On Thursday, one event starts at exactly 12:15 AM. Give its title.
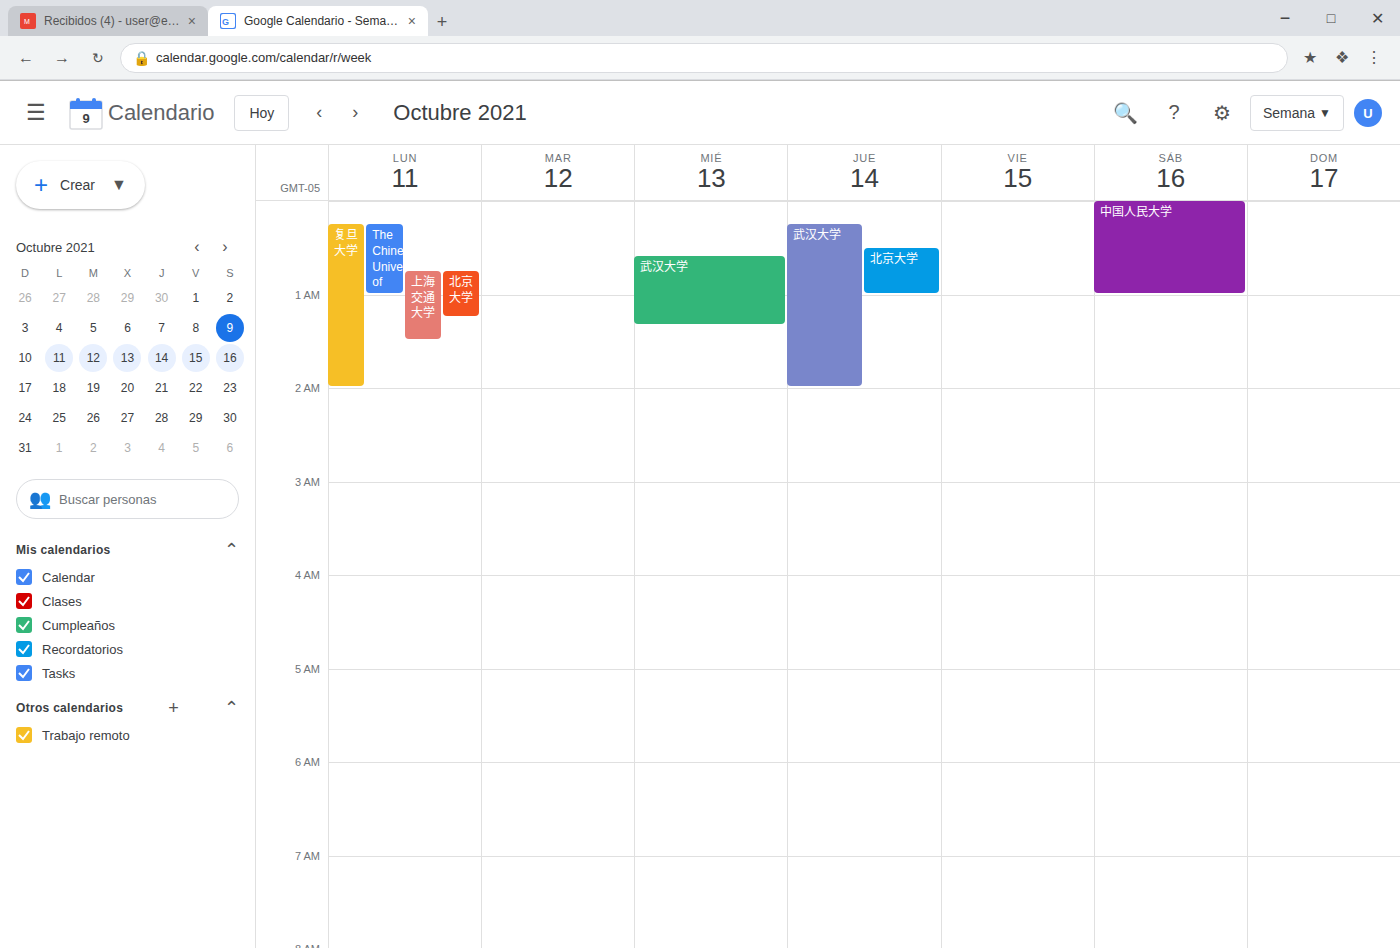
"武汉大学"